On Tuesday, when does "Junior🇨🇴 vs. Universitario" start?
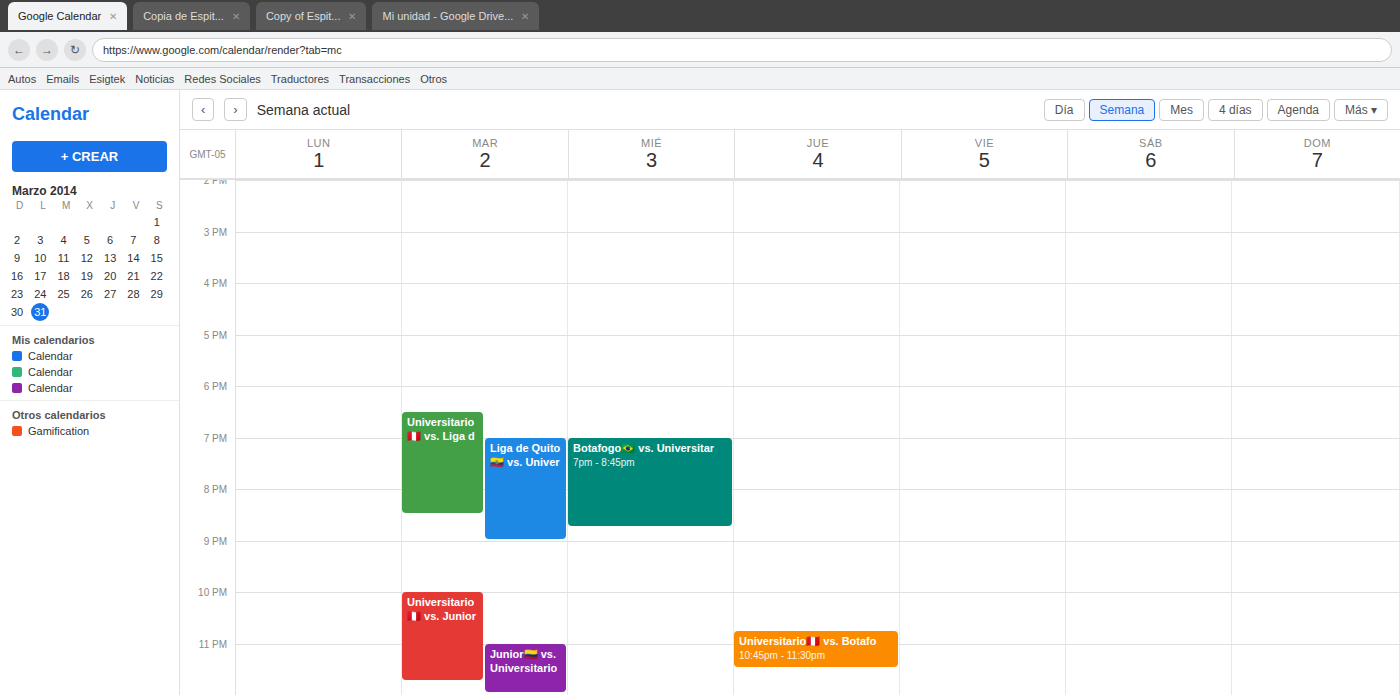
11:00 PM